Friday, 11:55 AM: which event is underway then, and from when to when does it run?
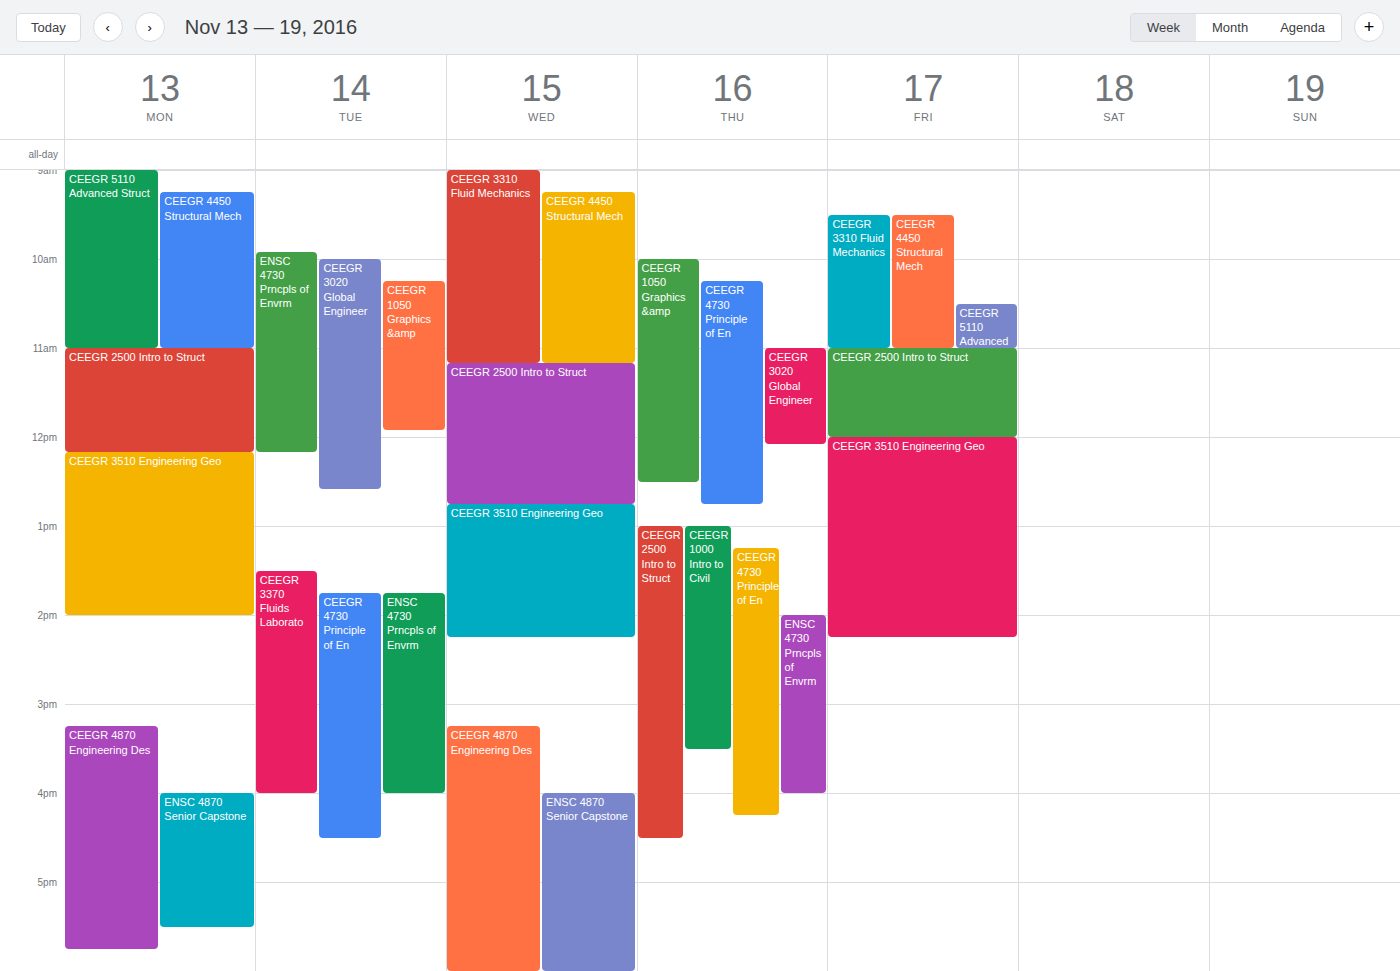
"CEEGR 2500 Intro to Struct", 11:00 AM to 12:00 PM